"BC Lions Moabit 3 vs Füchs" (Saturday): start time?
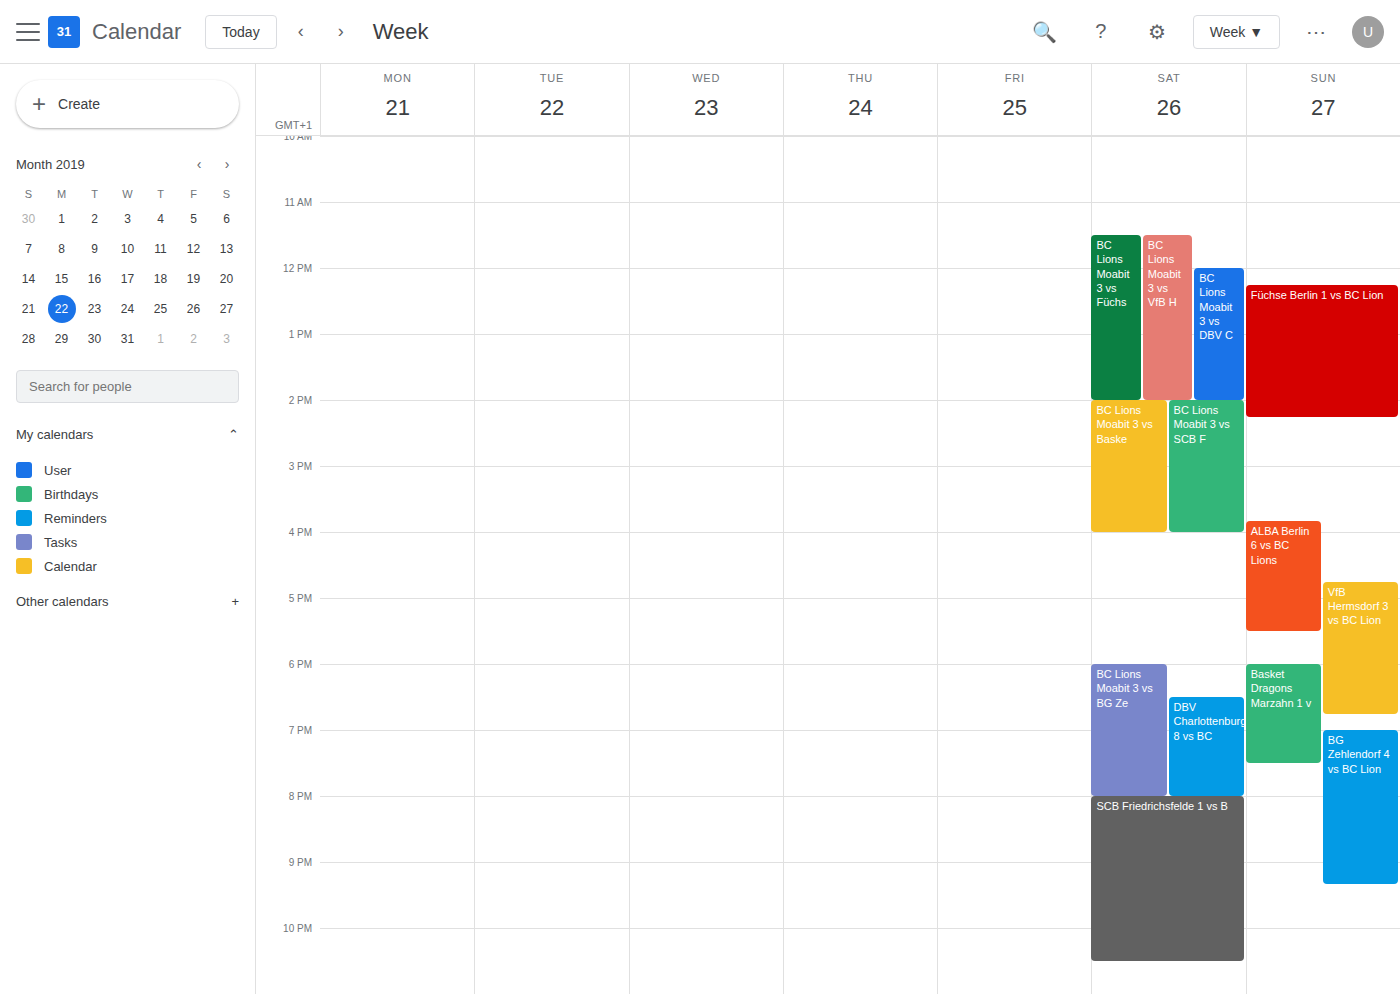
11:30 AM